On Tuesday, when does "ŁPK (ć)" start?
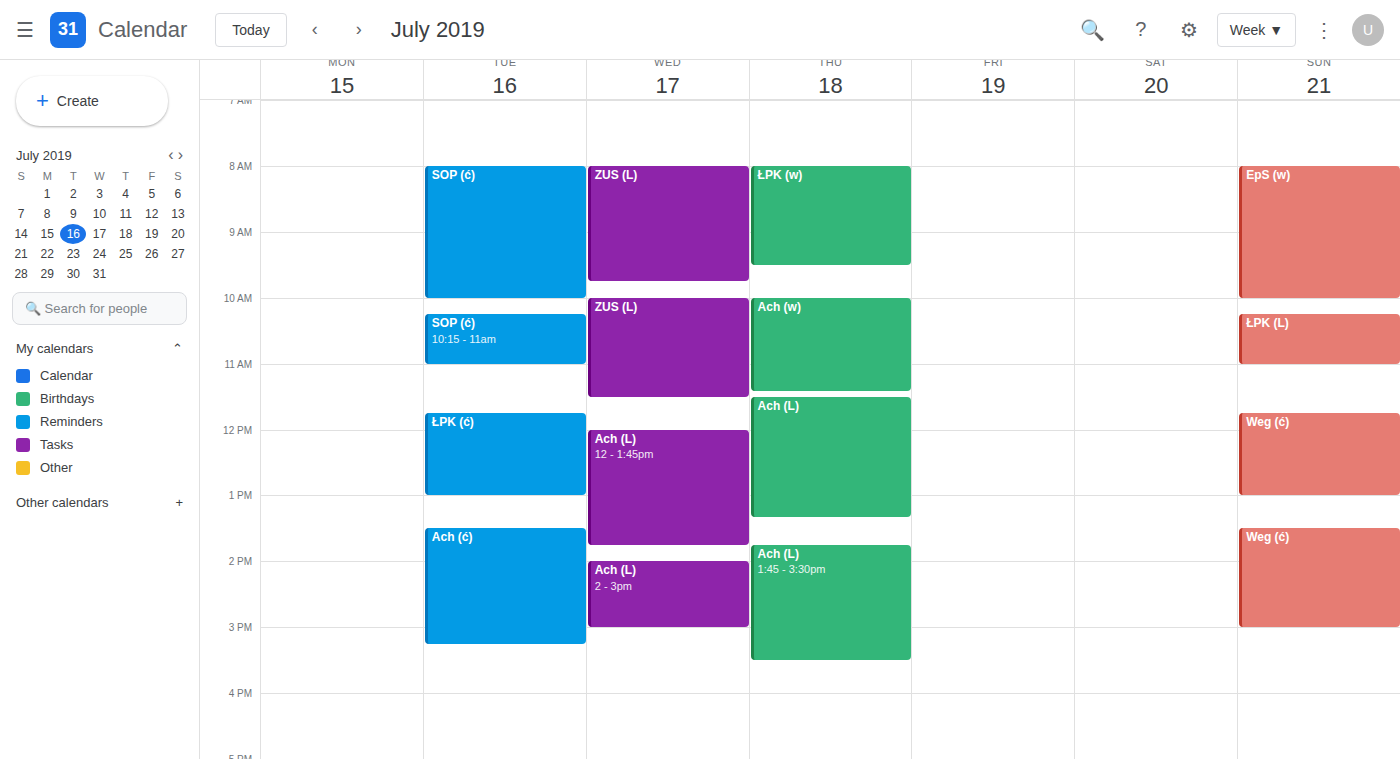
11:45 AM